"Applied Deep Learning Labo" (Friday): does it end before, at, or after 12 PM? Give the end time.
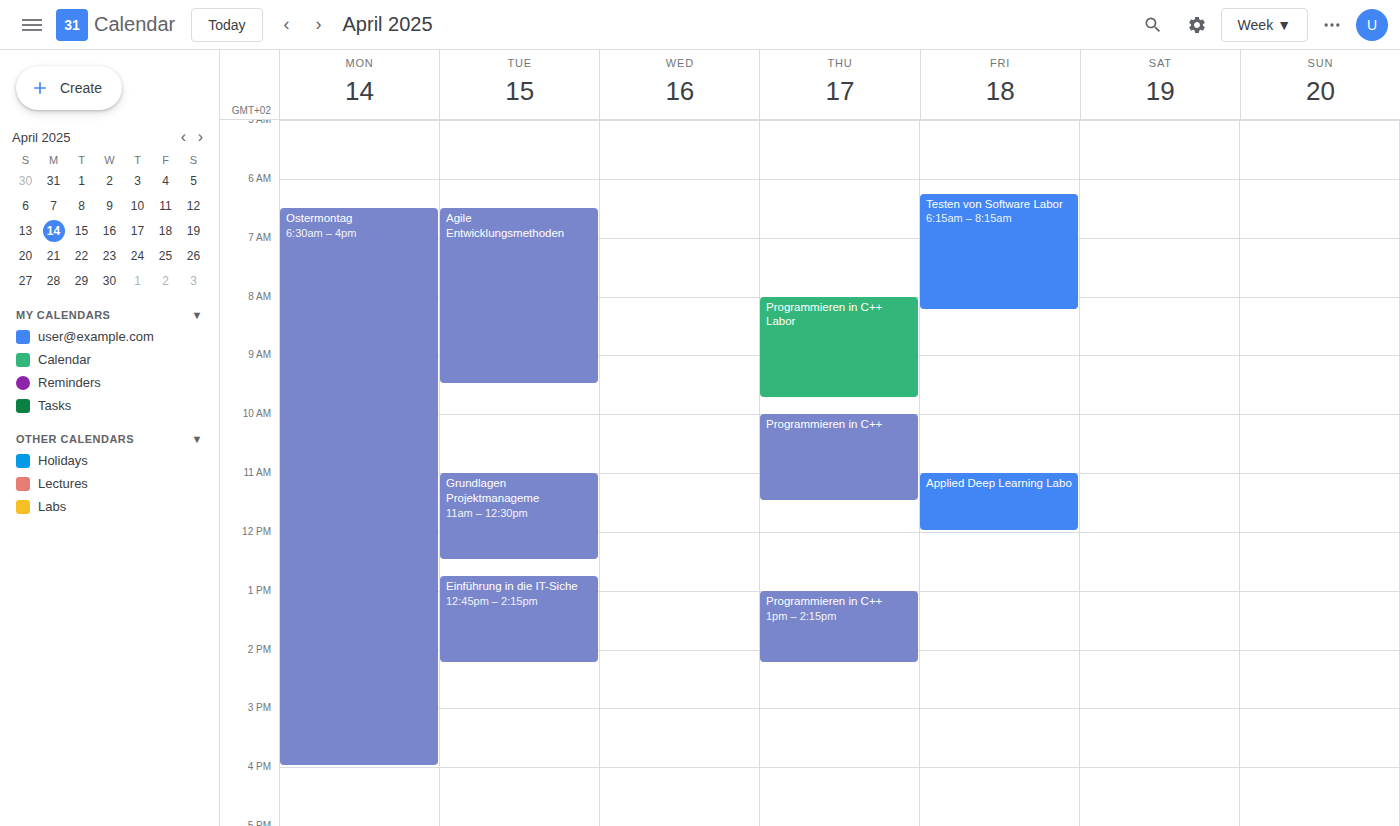
12:00 PM -- exactly at 12 PM, on the 12 PM line.